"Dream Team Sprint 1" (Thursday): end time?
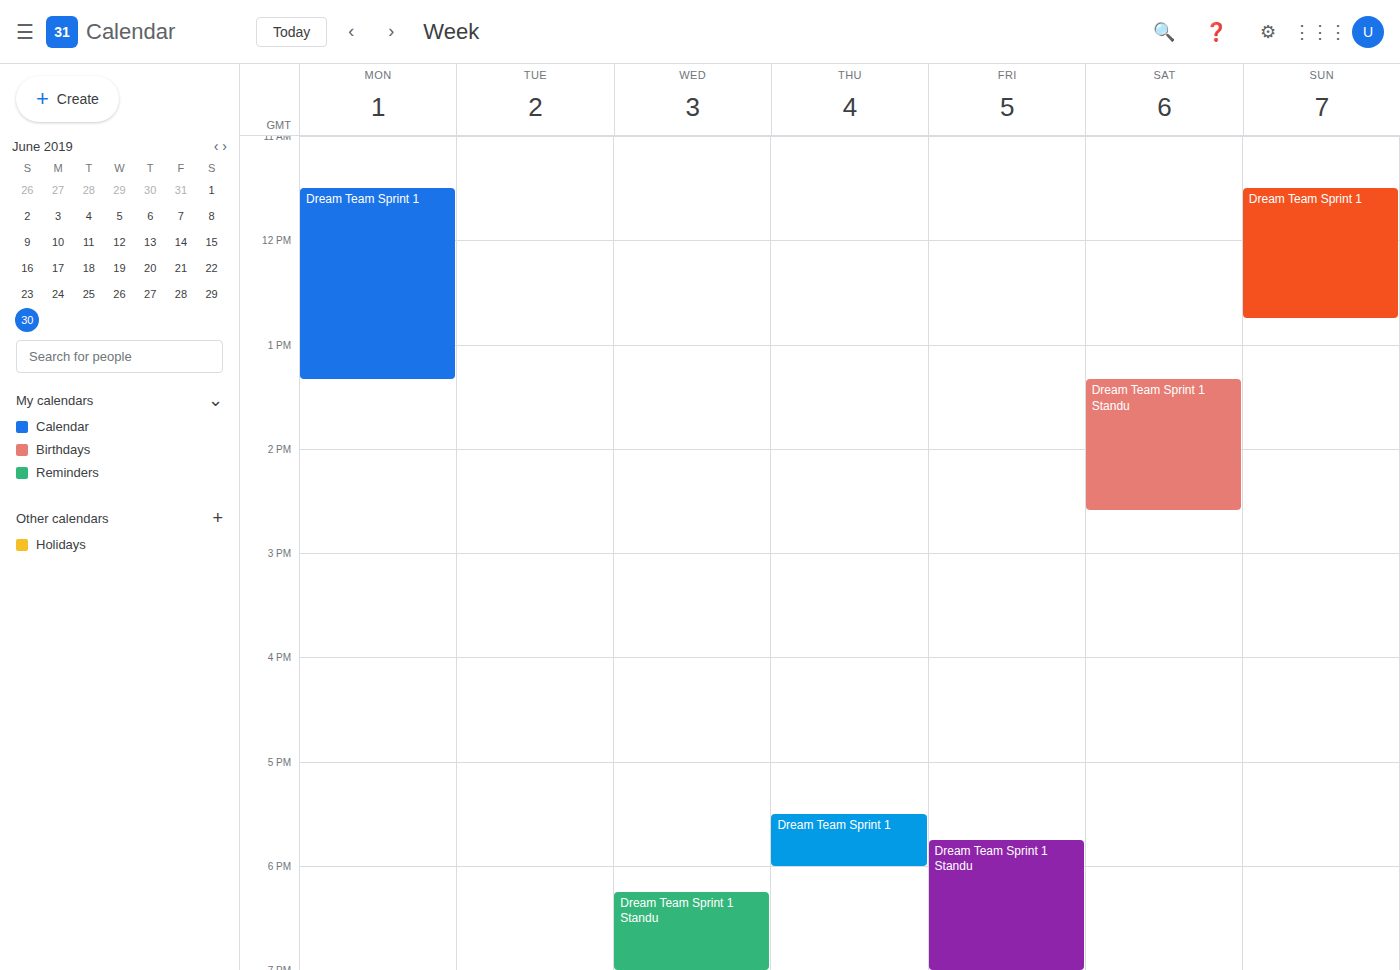
6:00 PM